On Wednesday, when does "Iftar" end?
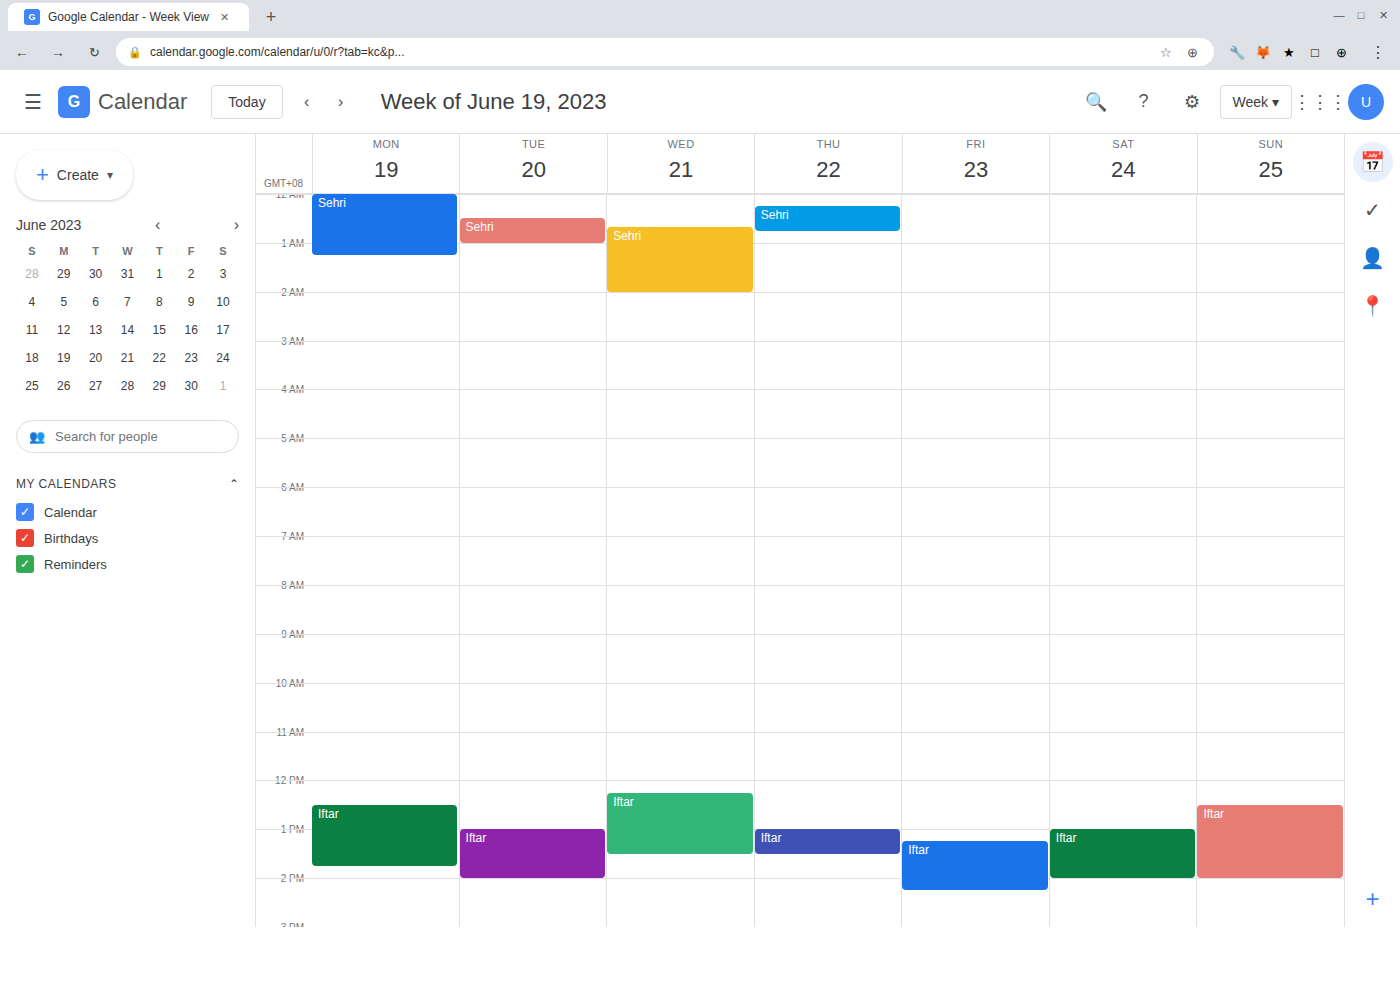
1:30 PM